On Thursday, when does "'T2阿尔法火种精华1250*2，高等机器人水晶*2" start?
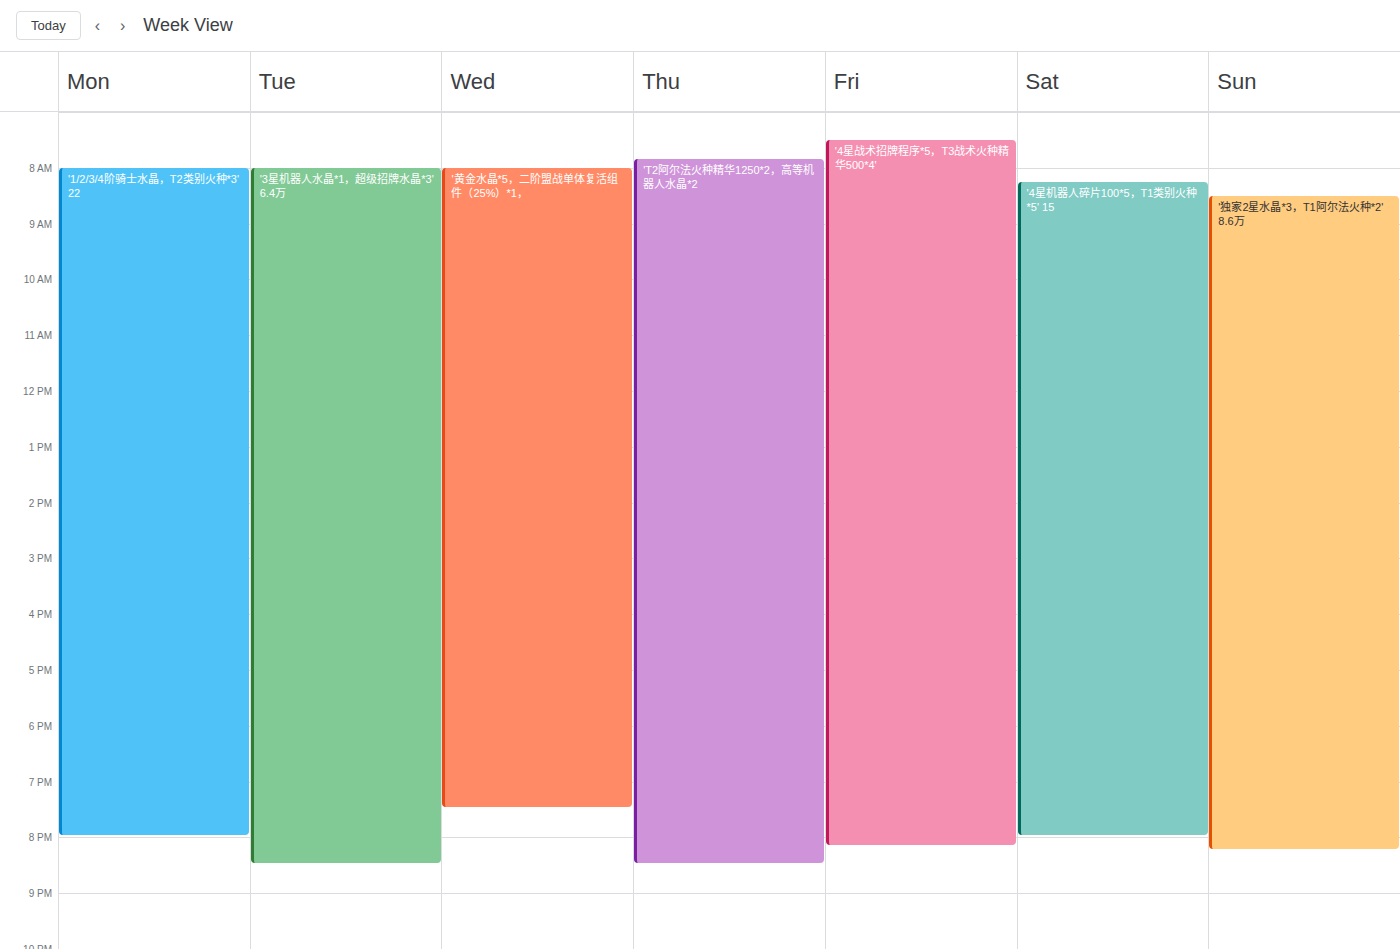
7:50 AM